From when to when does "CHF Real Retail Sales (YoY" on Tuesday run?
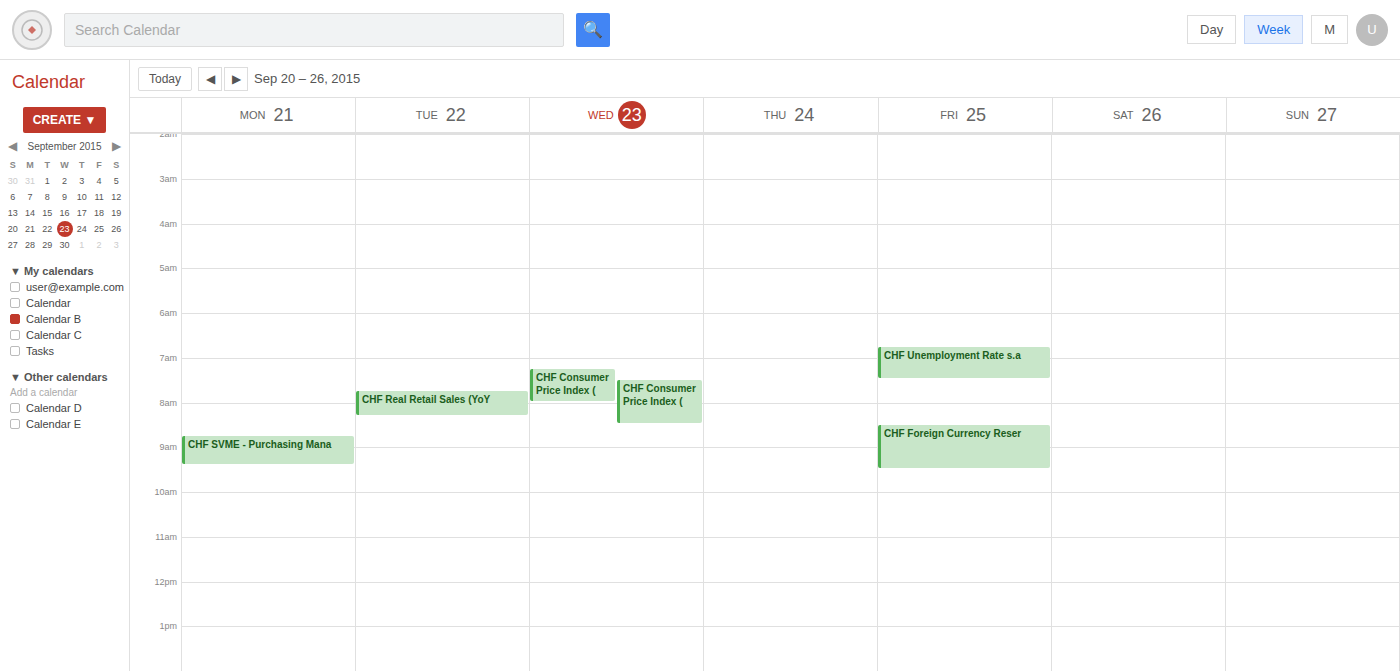
7:45 AM to 8:20 AM